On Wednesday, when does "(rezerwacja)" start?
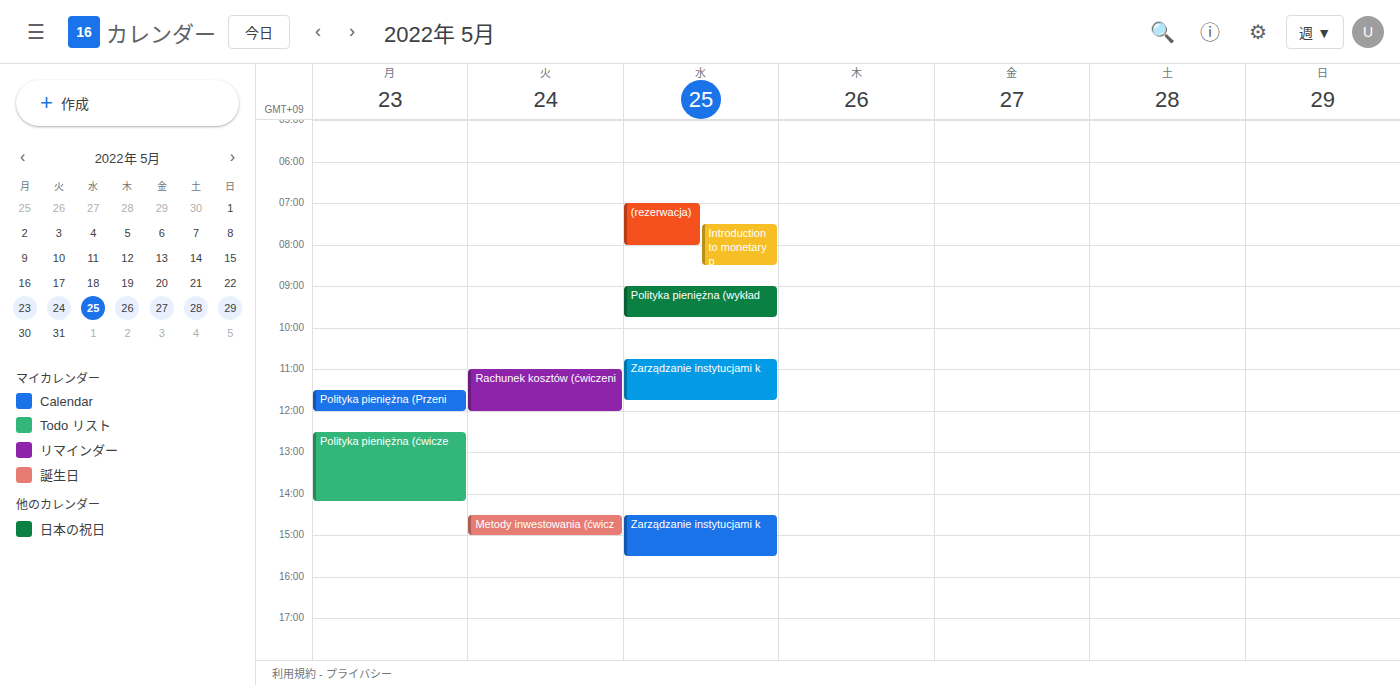
7:00 AM